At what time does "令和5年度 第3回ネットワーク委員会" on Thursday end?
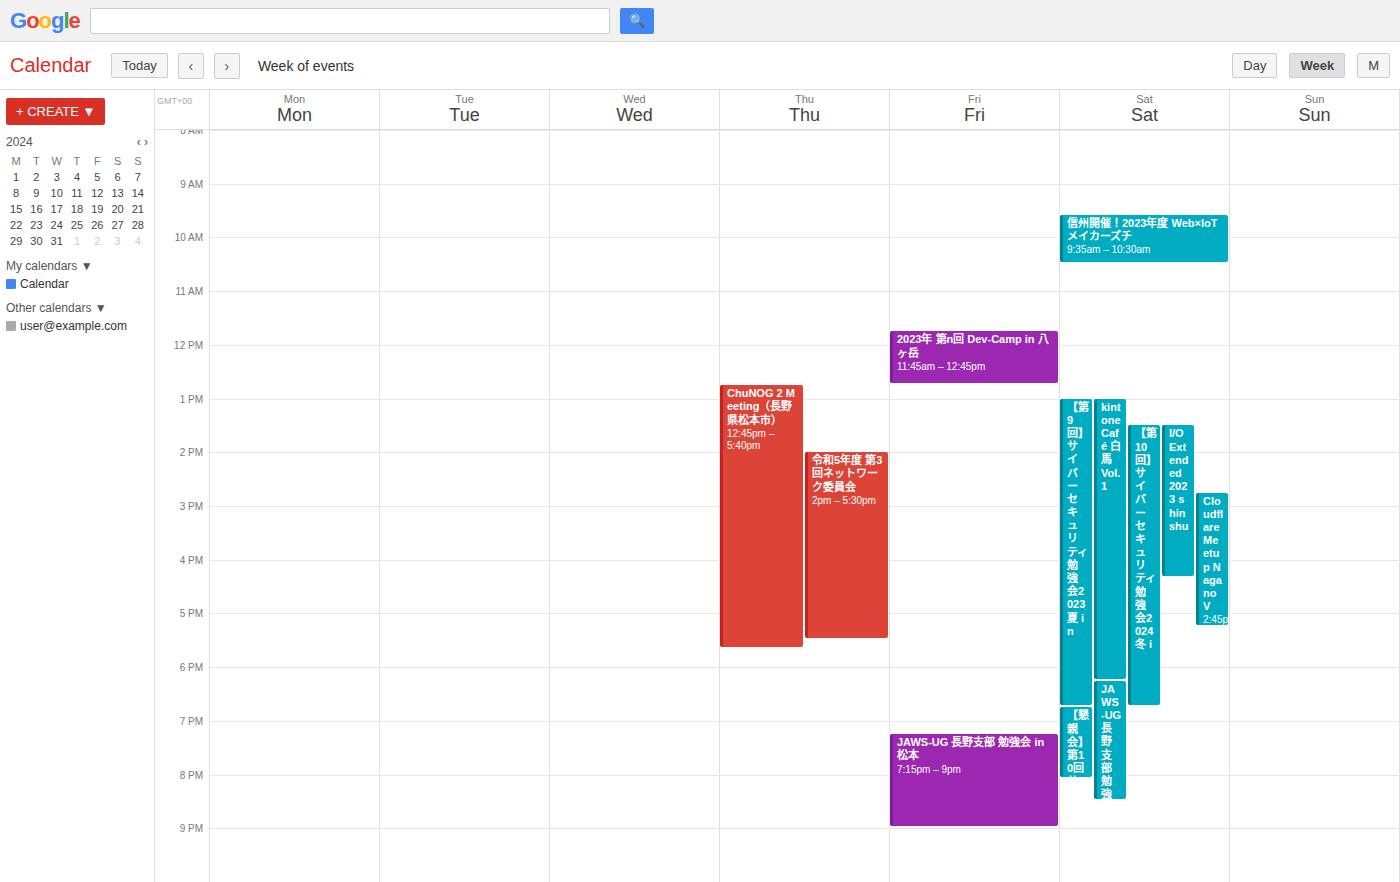
5:30 PM